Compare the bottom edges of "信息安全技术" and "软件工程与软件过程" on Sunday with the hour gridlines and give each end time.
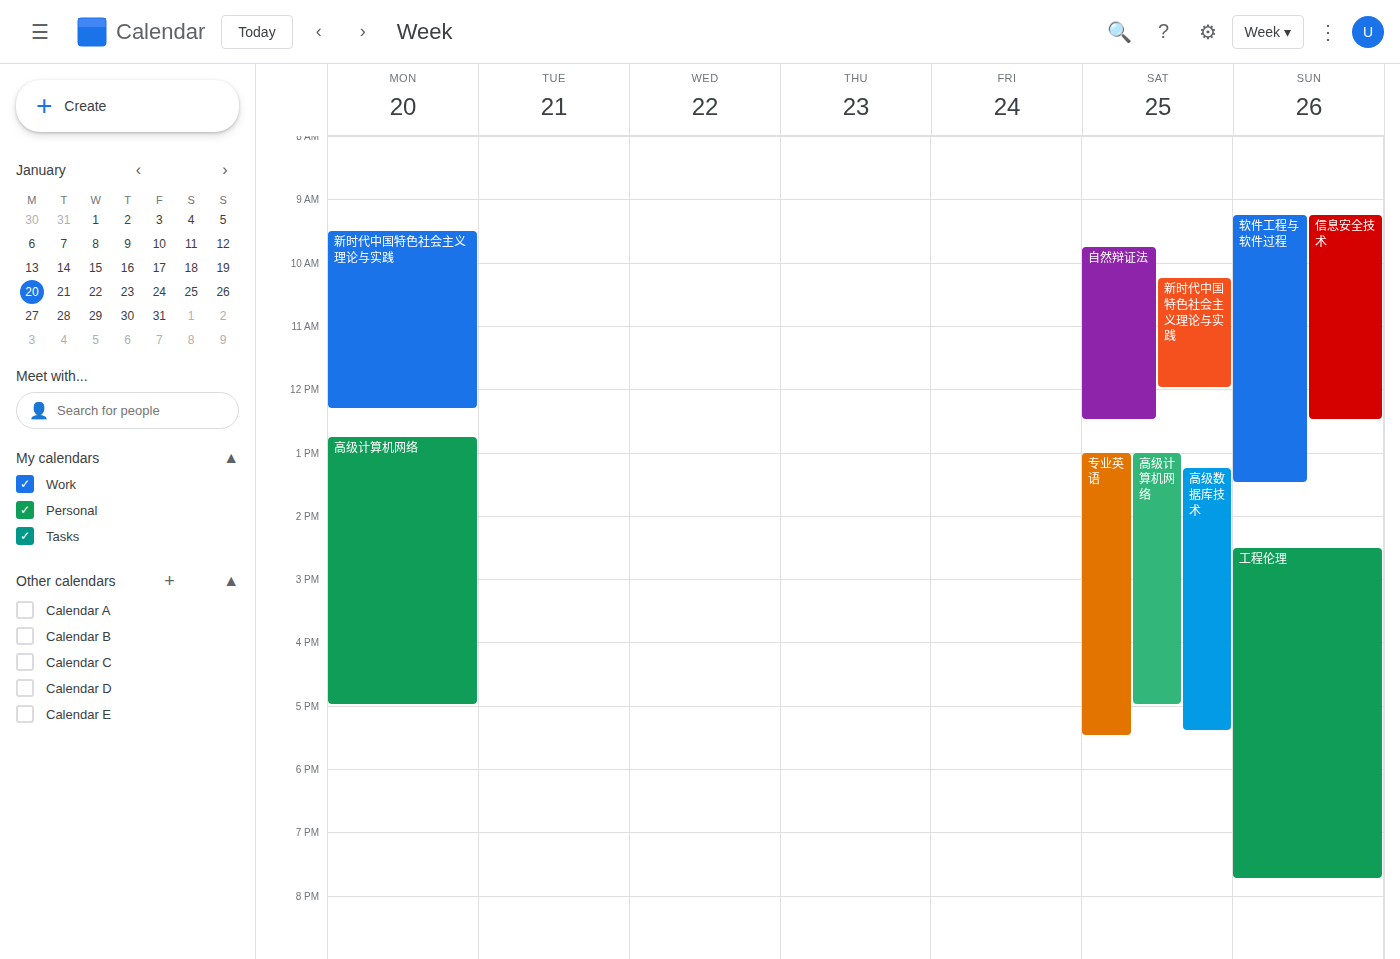
"信息安全技术": 12:30 PM, halfway between the 12 PM and 1 PM lines. "软件工程与软件过程": 1:30 PM, halfway between the 1 PM and 2 PM lines.